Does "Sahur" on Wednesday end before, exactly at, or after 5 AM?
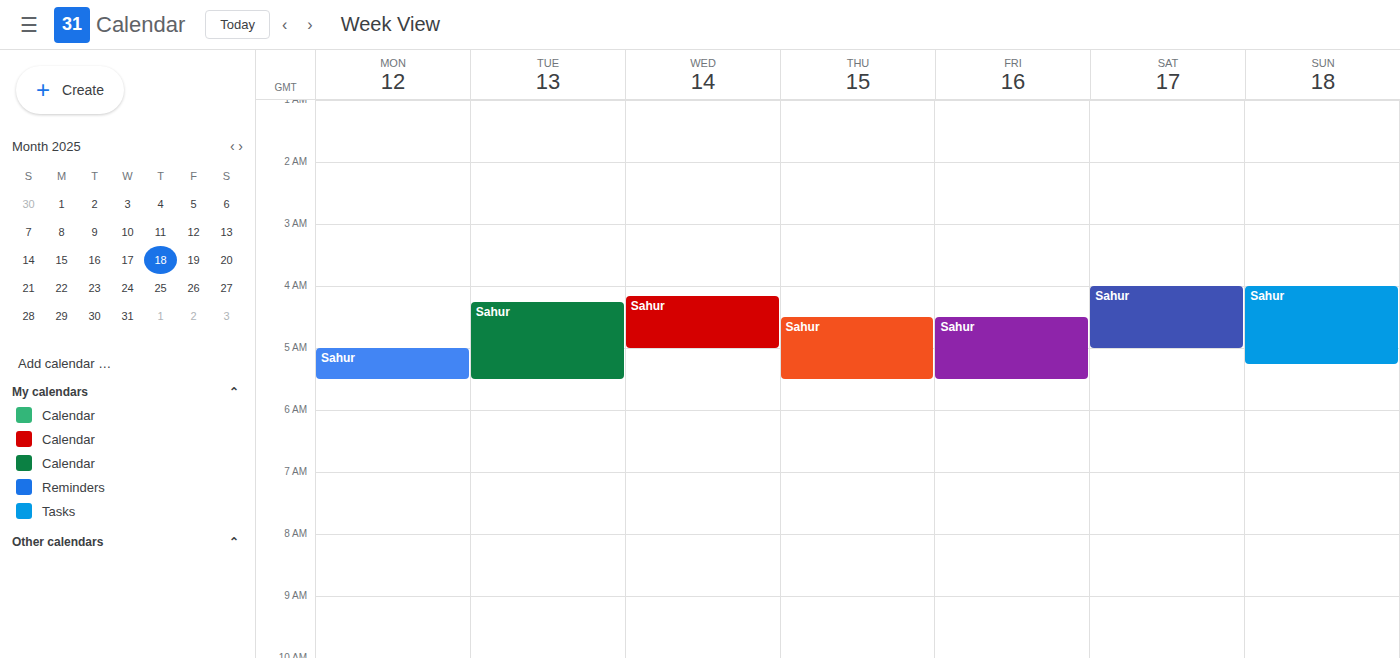
5:00 AM -- exactly at 5 AM, on the 5 AM line.